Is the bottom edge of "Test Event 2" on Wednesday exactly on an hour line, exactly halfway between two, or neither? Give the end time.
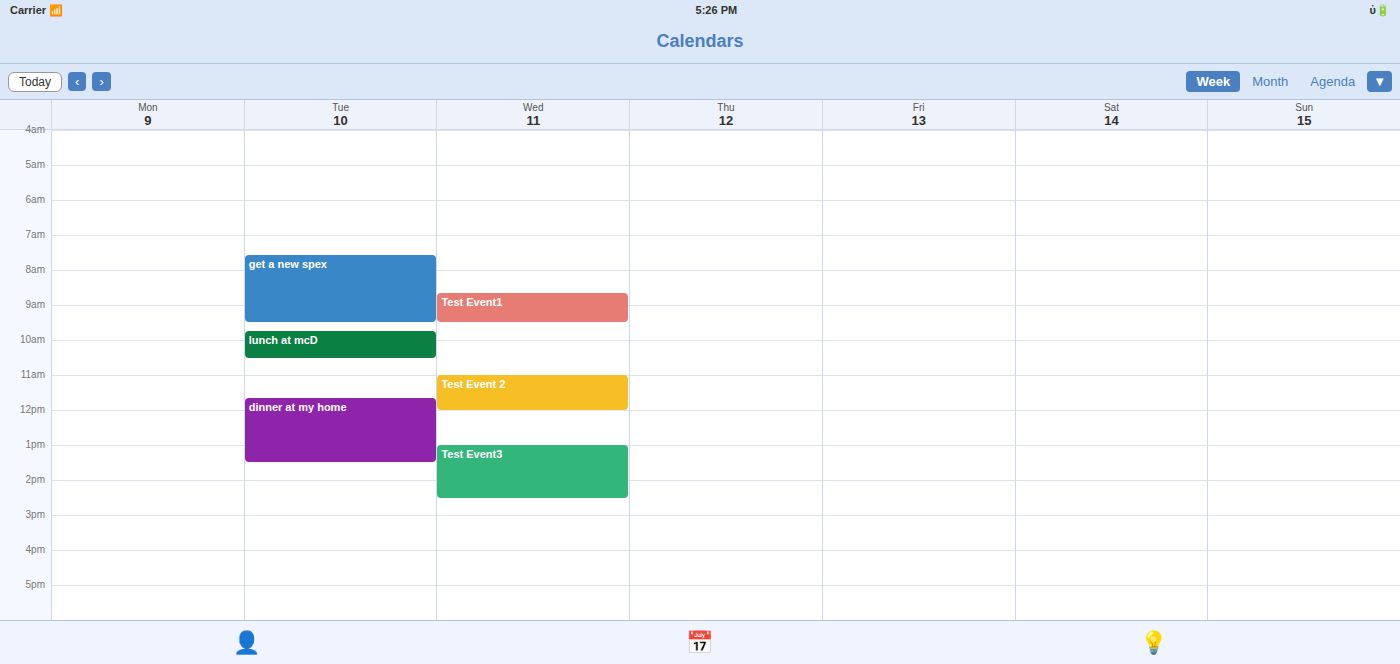
12:00 PM -- exactly on the 12 PM line.